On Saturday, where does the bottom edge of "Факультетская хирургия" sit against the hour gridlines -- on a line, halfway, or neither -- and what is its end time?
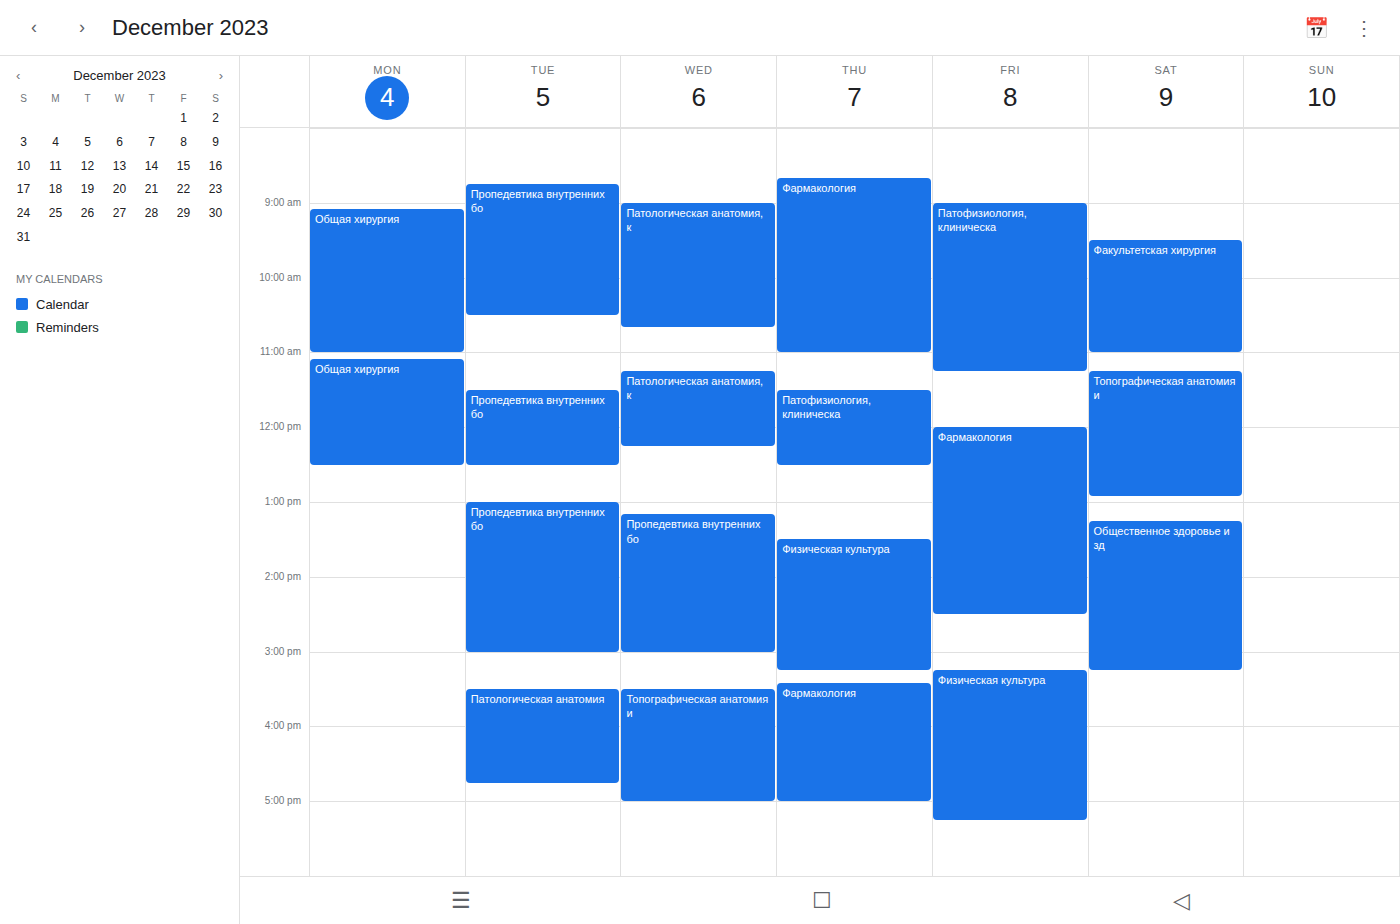
11:00 AM -- exactly on the 11 AM line.